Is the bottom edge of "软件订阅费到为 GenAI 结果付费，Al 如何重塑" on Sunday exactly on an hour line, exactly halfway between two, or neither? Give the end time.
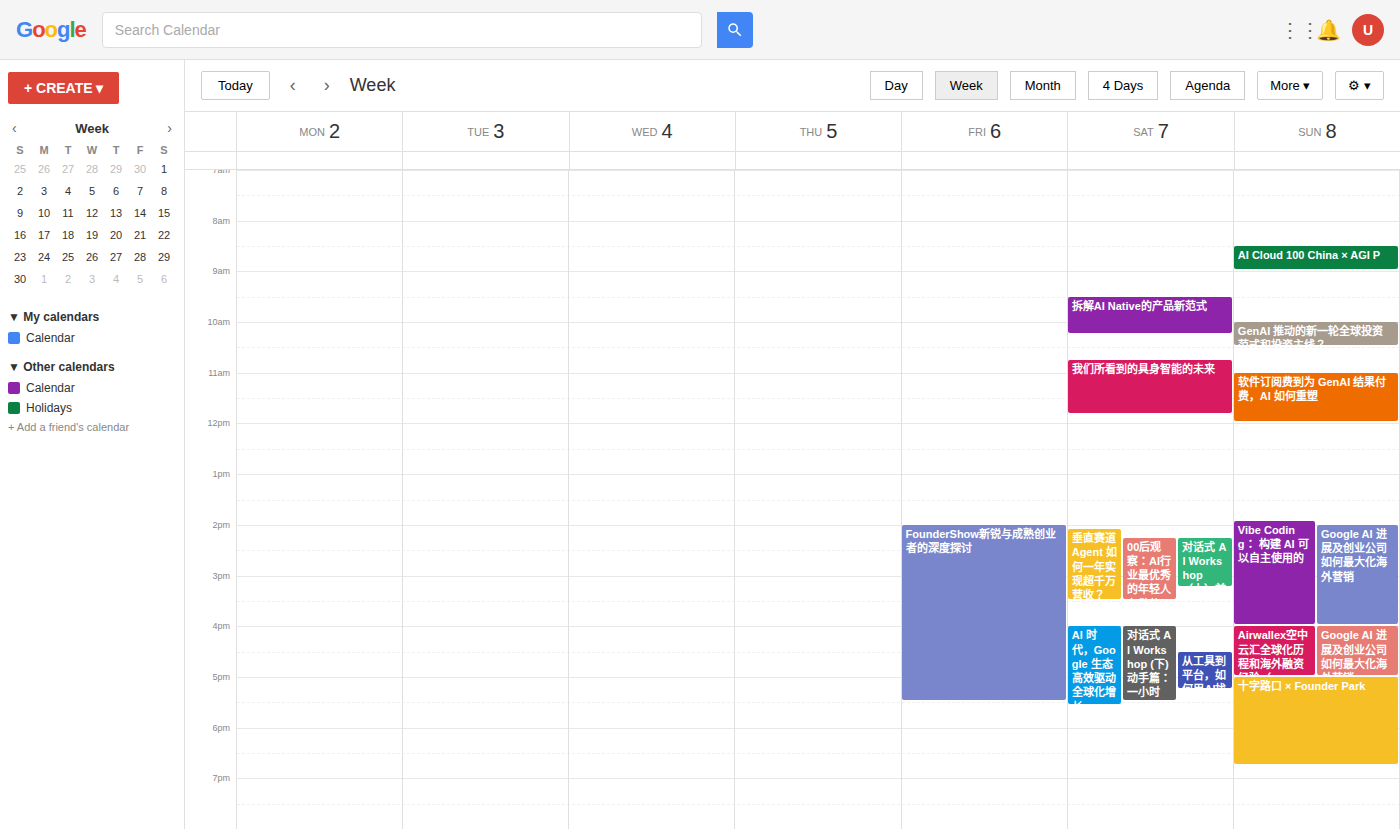
12:00 PM -- exactly on the 12 PM line.